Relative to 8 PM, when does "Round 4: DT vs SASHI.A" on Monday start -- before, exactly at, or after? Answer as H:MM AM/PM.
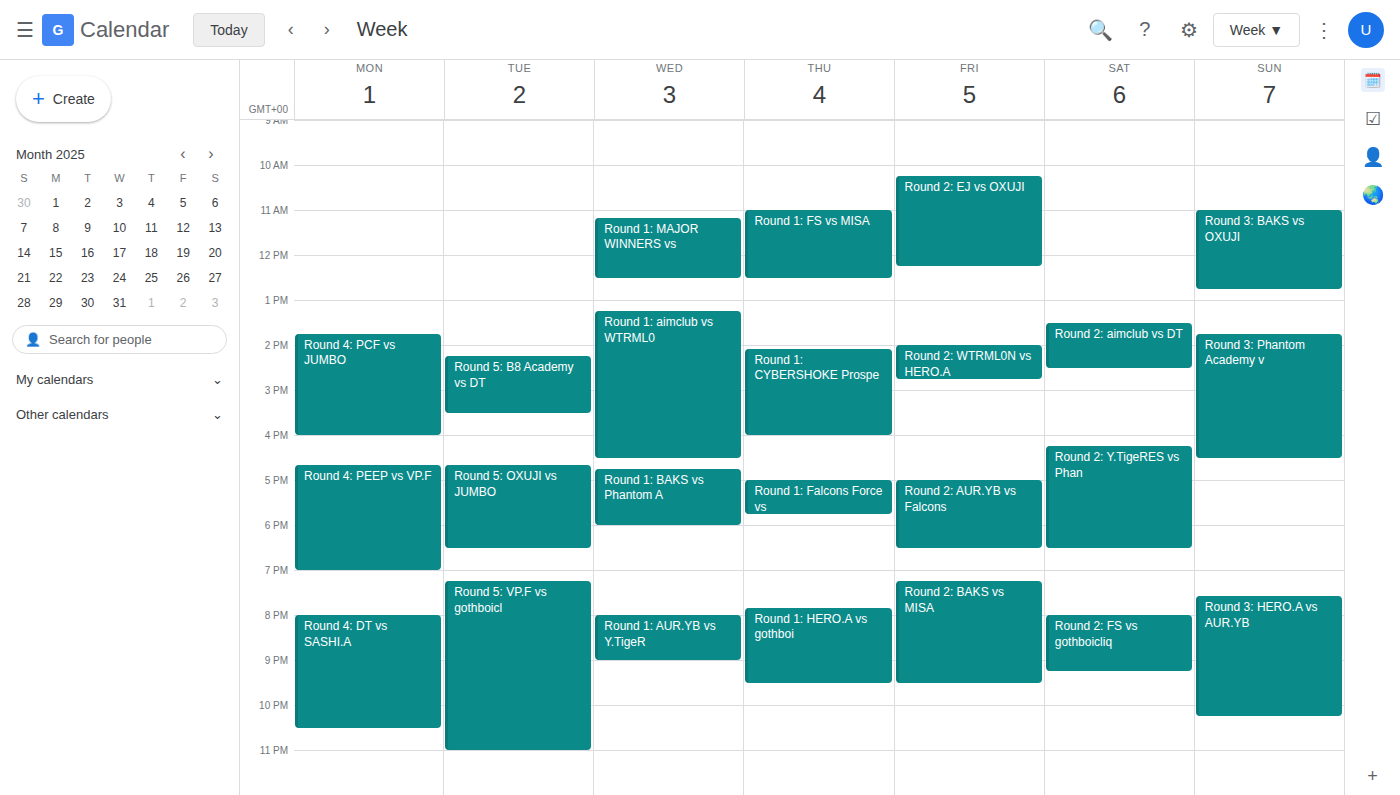
8:00 PM -- exactly at 8 PM, on the 8 PM line.